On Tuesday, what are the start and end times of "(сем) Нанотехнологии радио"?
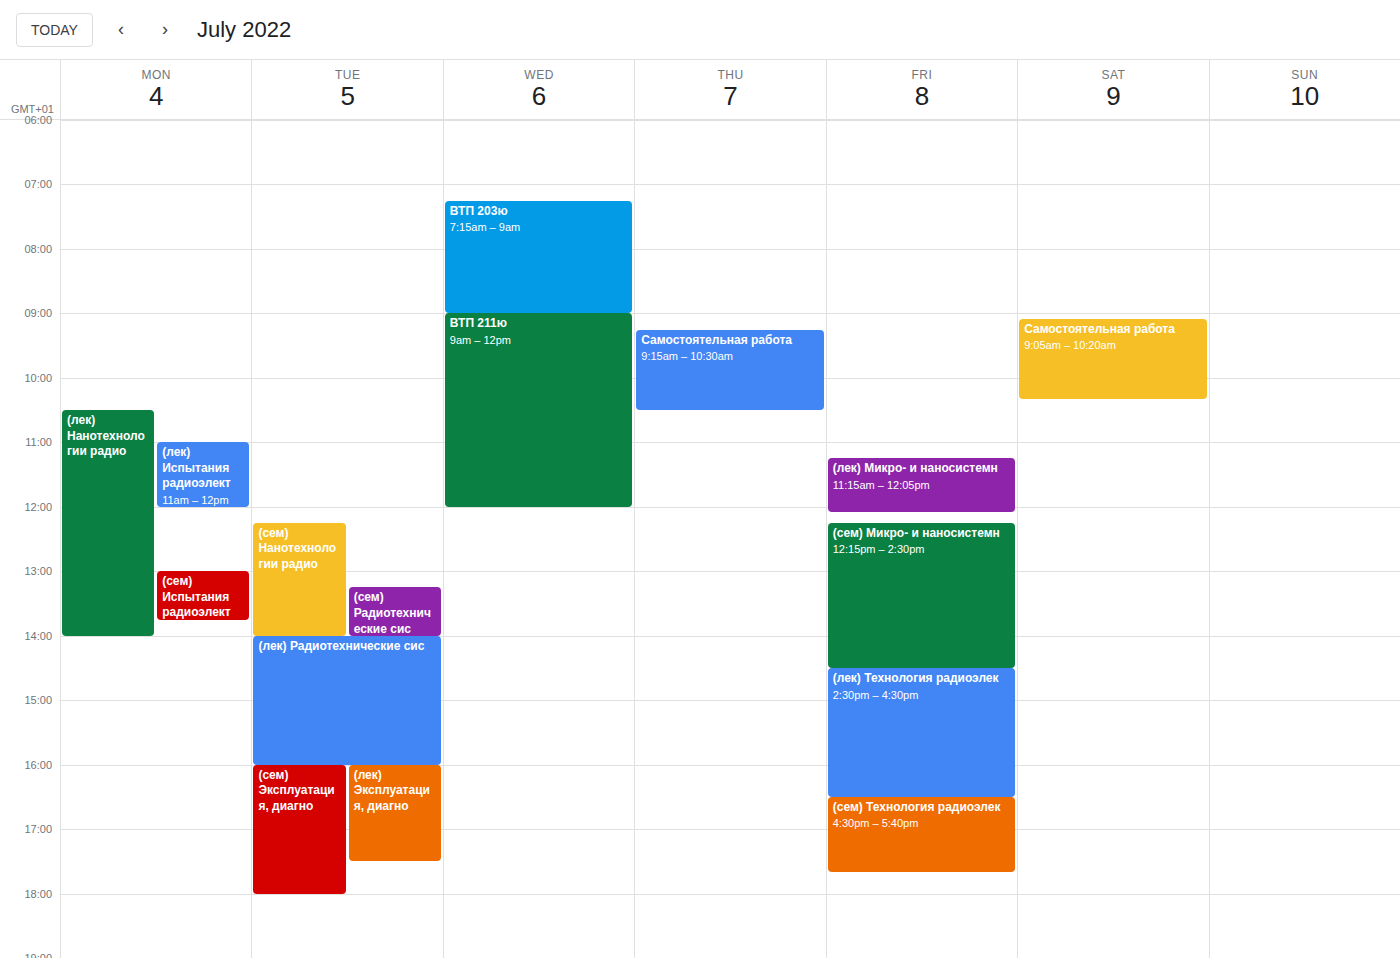
12:15 PM to 2:00 PM